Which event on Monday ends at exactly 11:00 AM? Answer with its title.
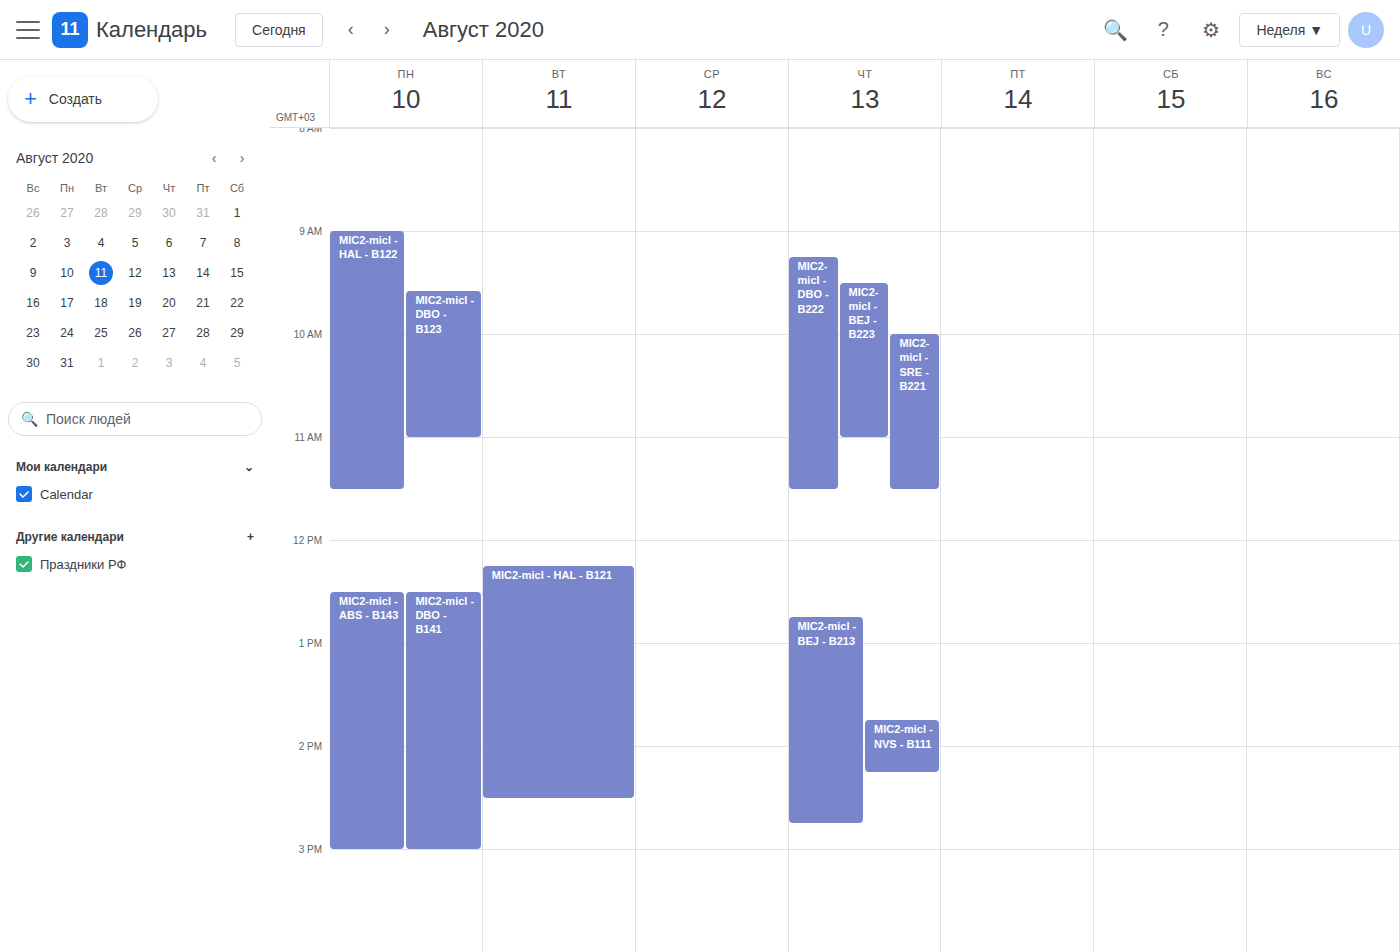
"MIC2-micl - DBO - B123"